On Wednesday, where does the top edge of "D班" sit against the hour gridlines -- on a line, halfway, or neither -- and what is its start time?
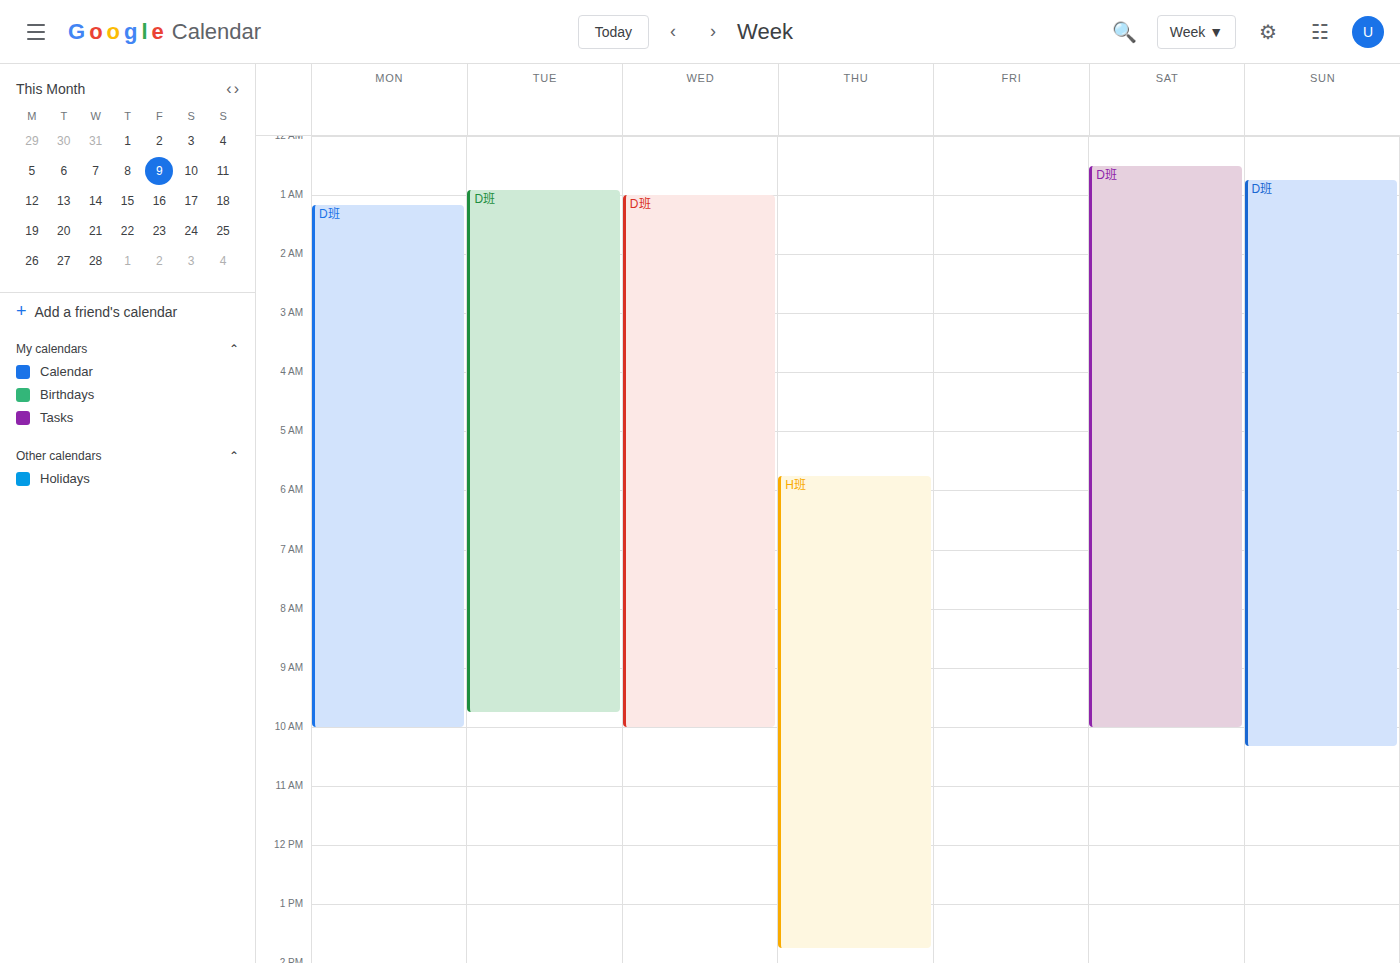
01:00 -- exactly on the 01:00 line.